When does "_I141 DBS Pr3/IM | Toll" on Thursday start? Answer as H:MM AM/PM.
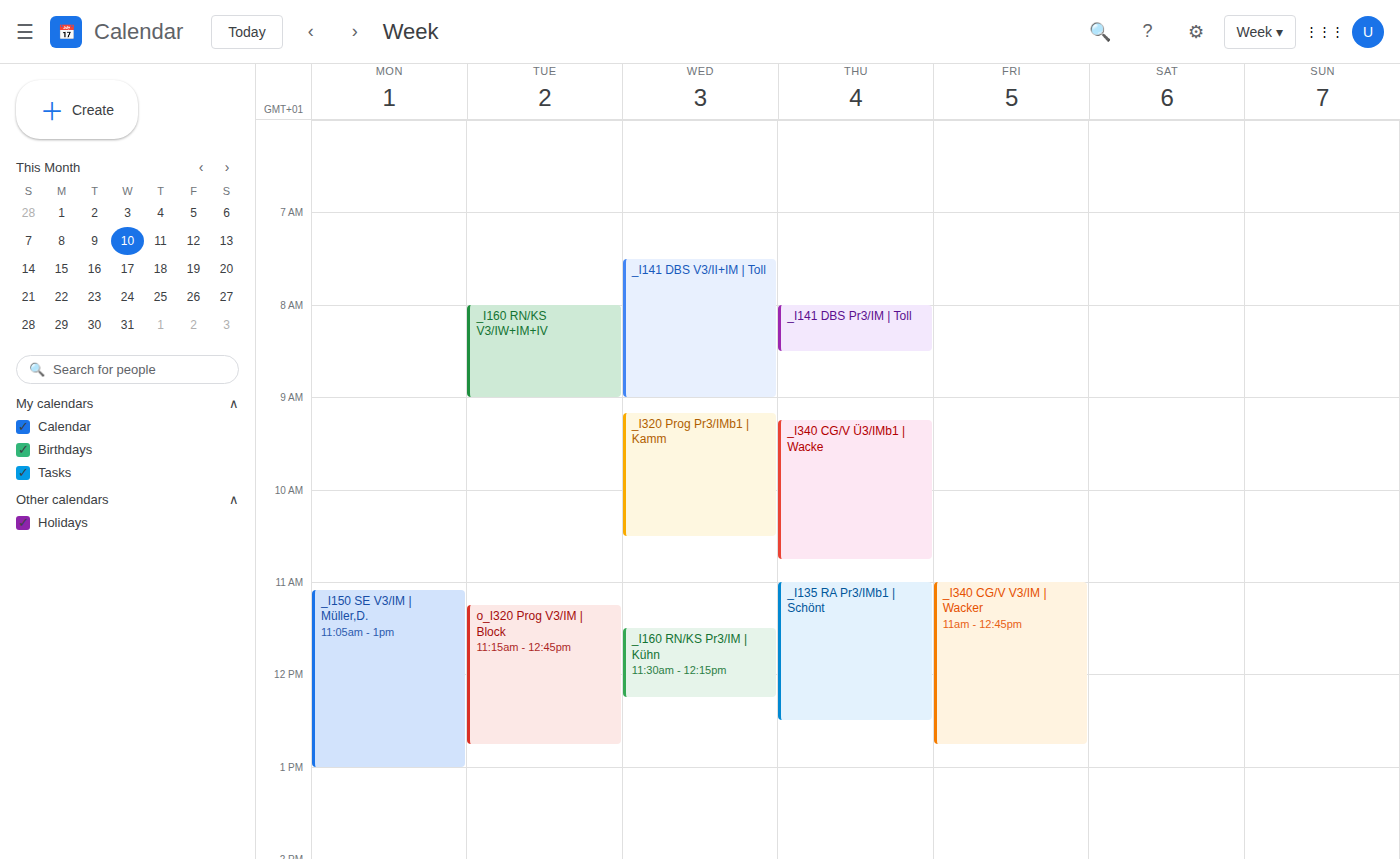
8:00 AM